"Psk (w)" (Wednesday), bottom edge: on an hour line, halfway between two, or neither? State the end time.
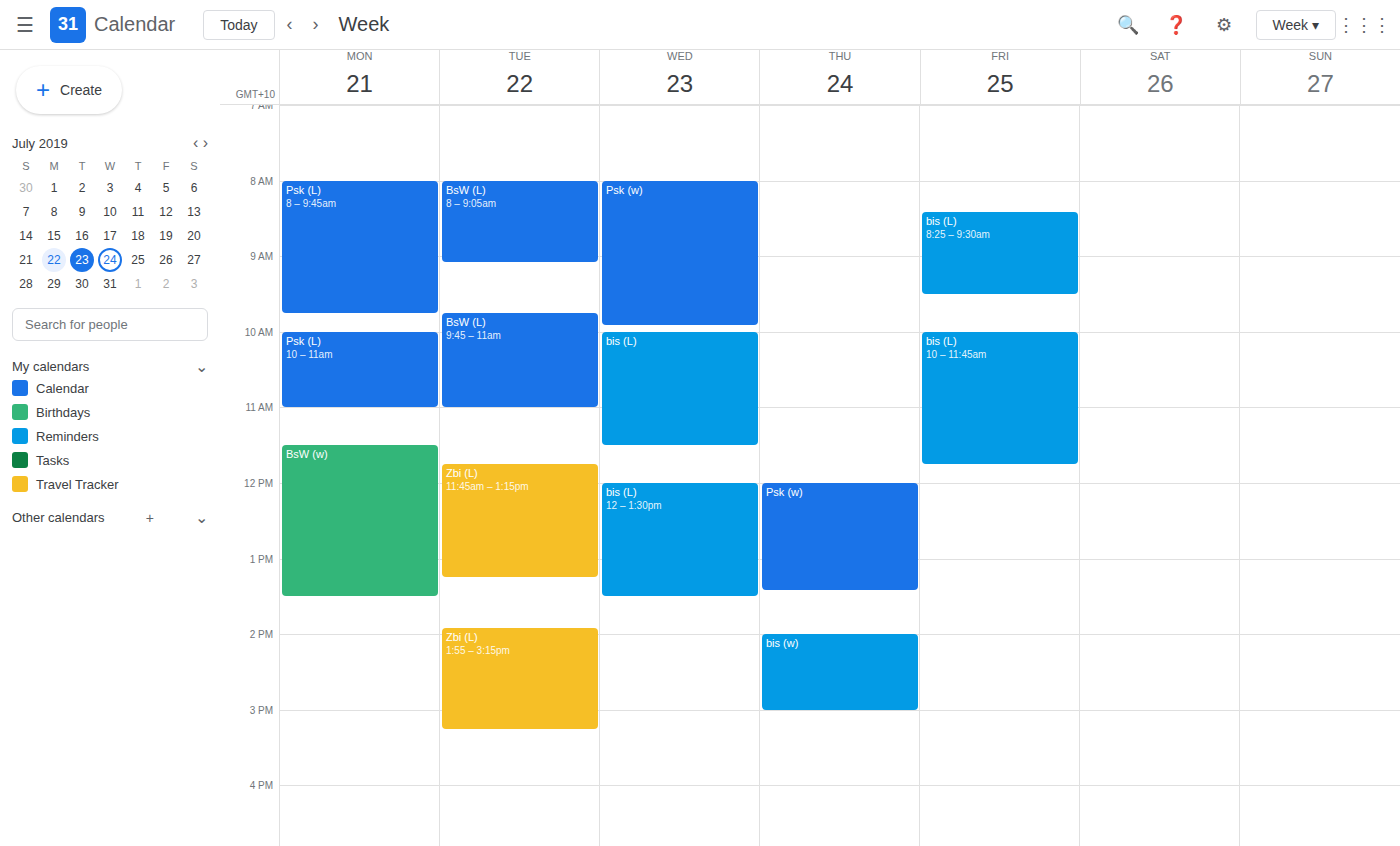
09:55 -- neither: 55 minutes below the 09:00 line and 5 minutes above the 10:00 line.